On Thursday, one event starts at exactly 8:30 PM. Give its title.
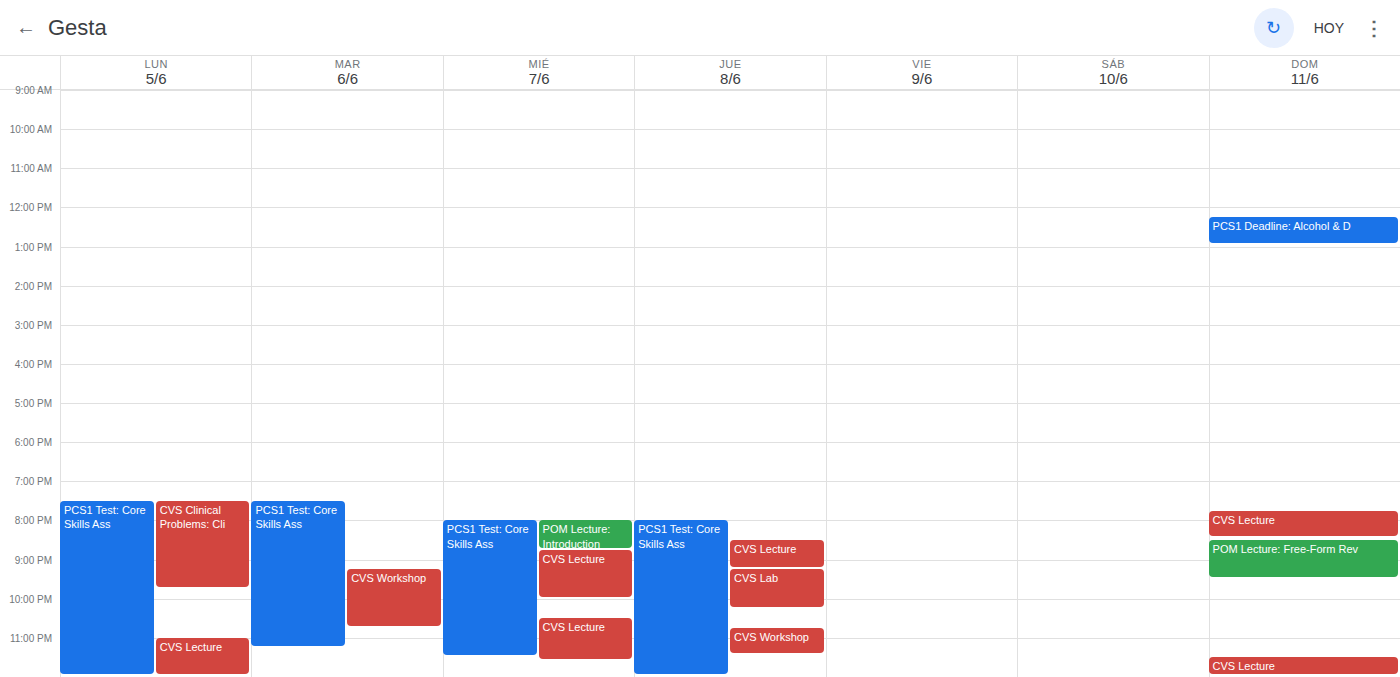
"CVS Lecture"